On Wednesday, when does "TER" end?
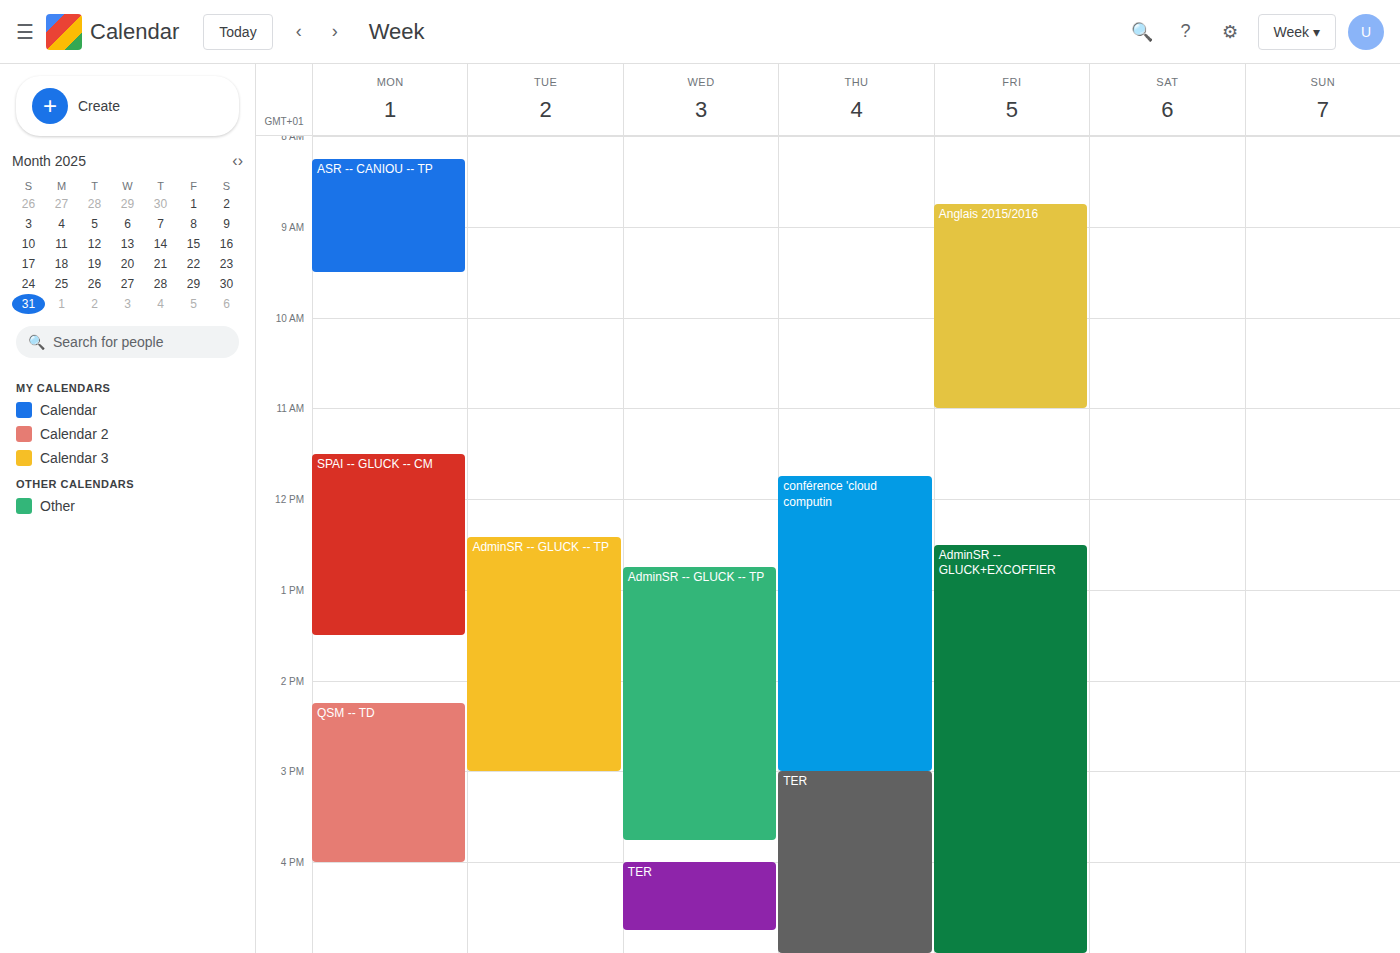
4:45 PM